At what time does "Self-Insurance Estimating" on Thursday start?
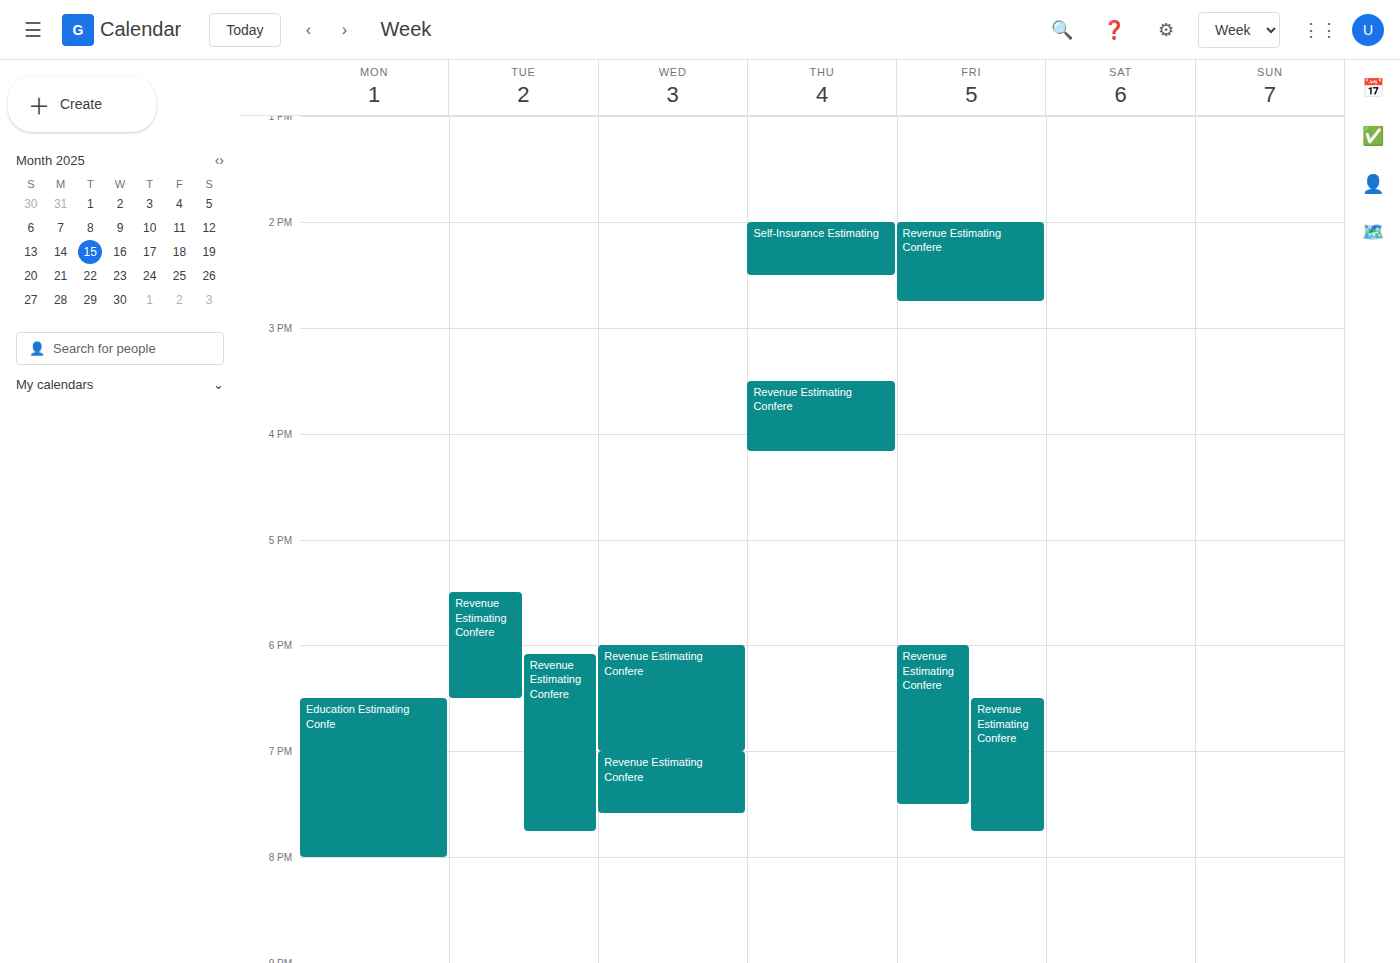
2:00 PM